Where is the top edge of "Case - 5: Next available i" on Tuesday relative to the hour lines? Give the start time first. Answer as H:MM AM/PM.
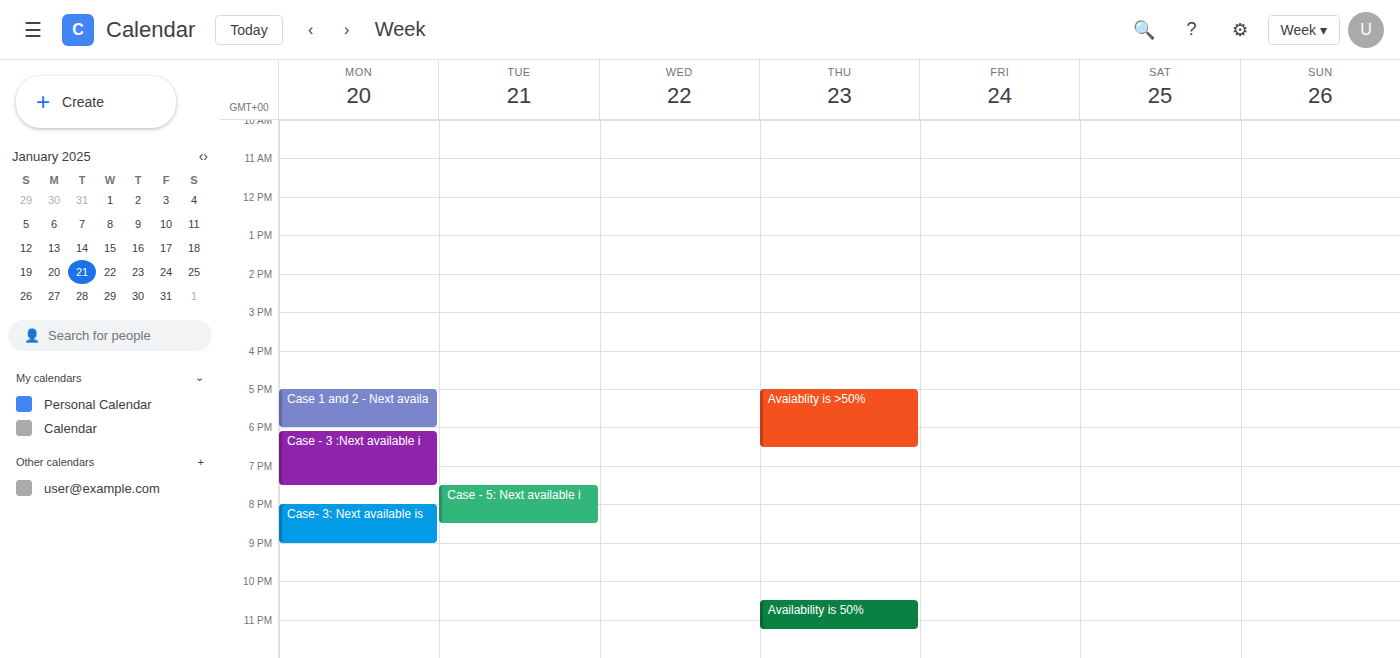
7:30 PM -- halfway between the 7 PM and 8 PM lines.